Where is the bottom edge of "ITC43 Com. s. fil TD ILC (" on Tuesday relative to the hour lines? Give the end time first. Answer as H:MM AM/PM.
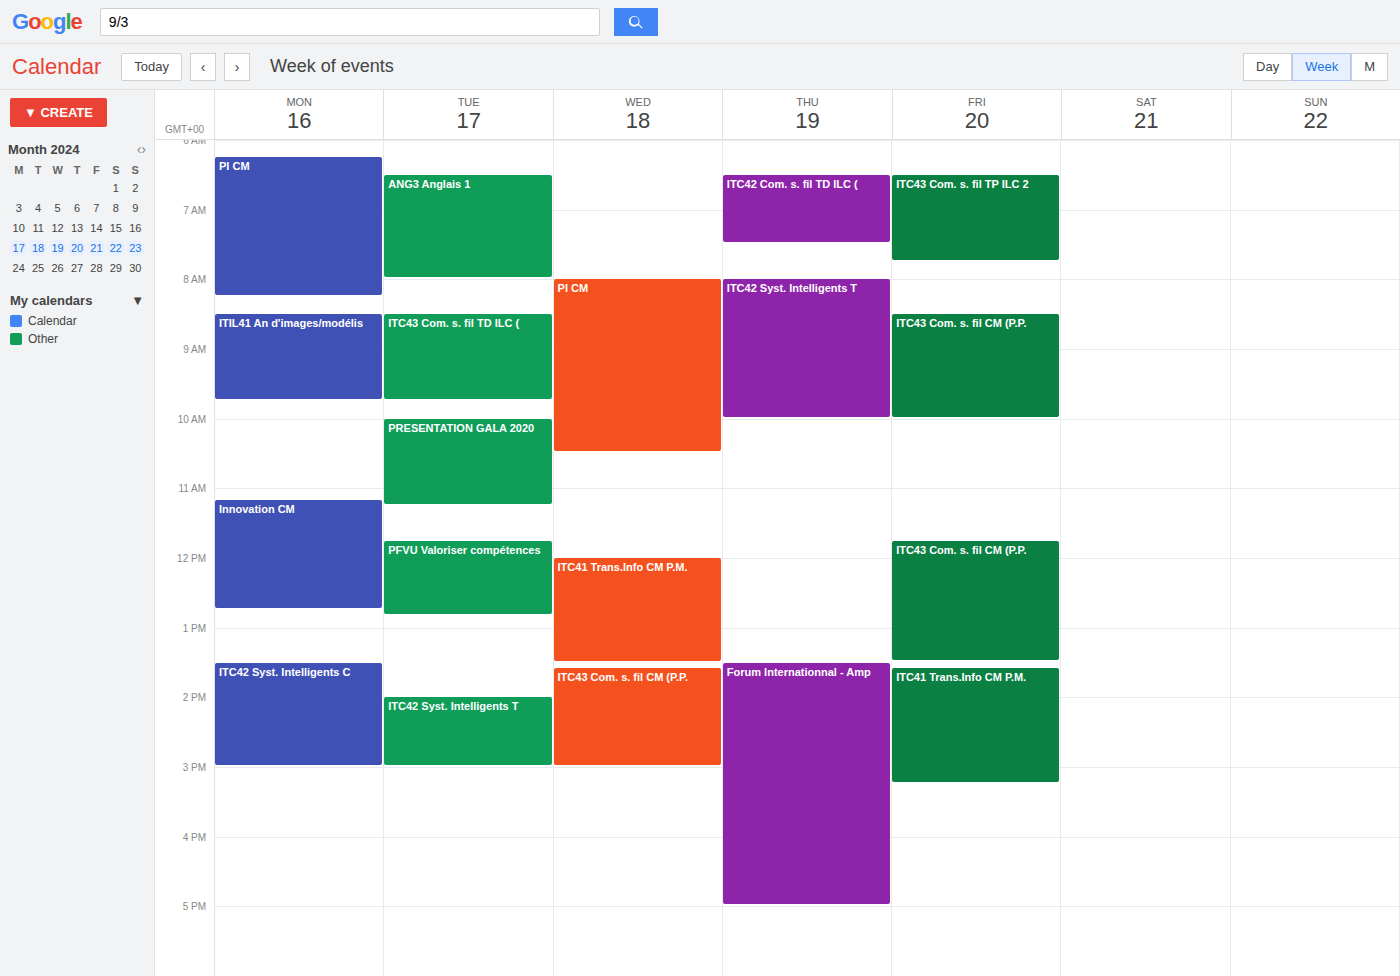
9:45 AM -- neither: three quarters of the way from the 9 AM line to the 10 AM line.